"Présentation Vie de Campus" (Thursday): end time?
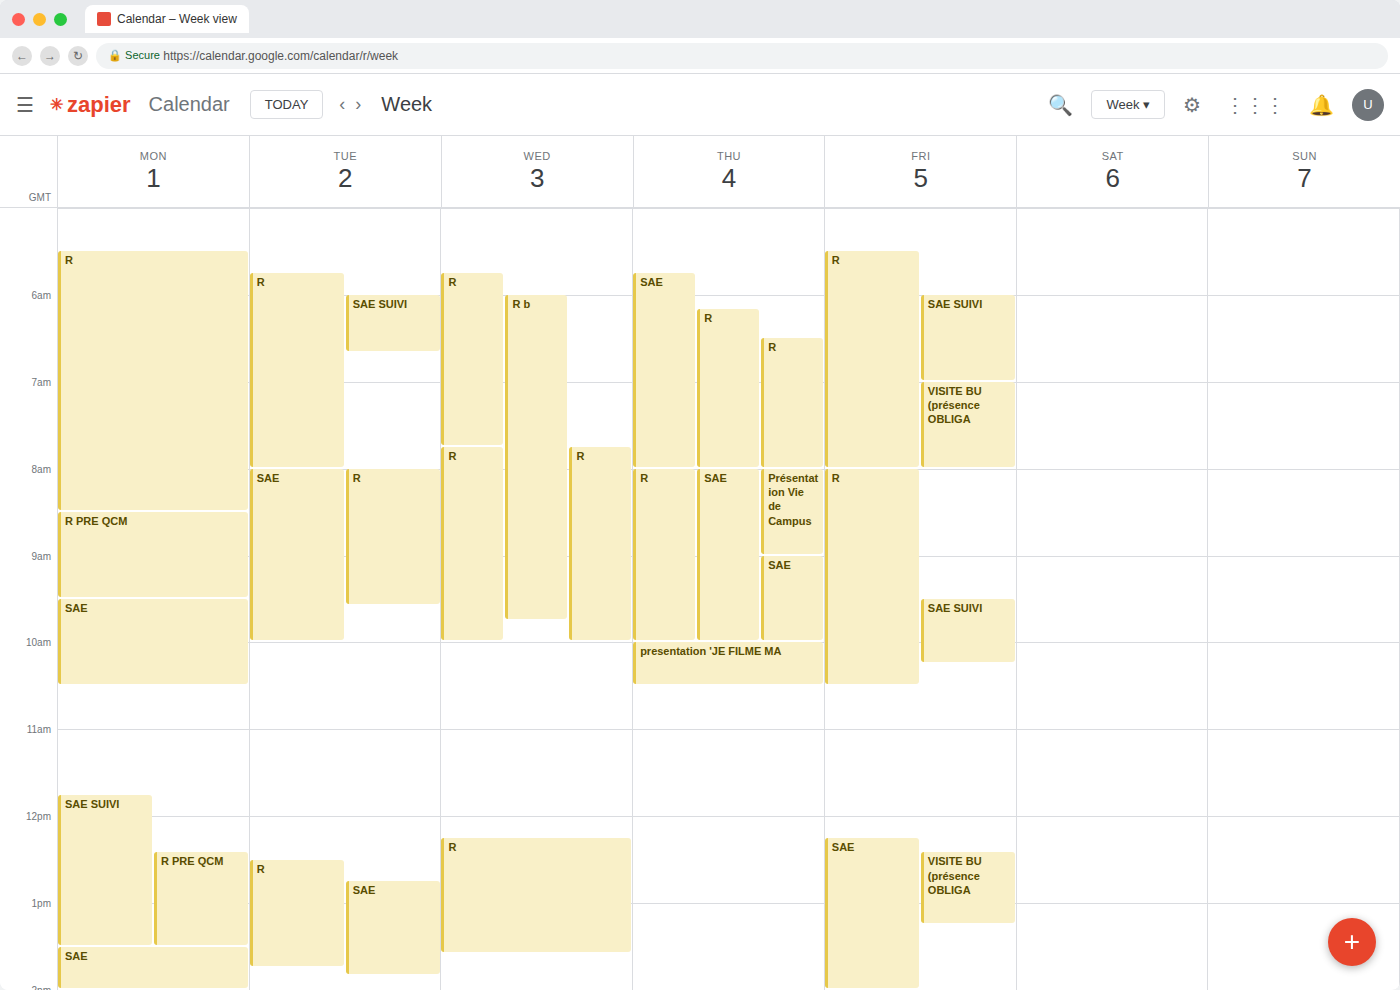
9:00 AM